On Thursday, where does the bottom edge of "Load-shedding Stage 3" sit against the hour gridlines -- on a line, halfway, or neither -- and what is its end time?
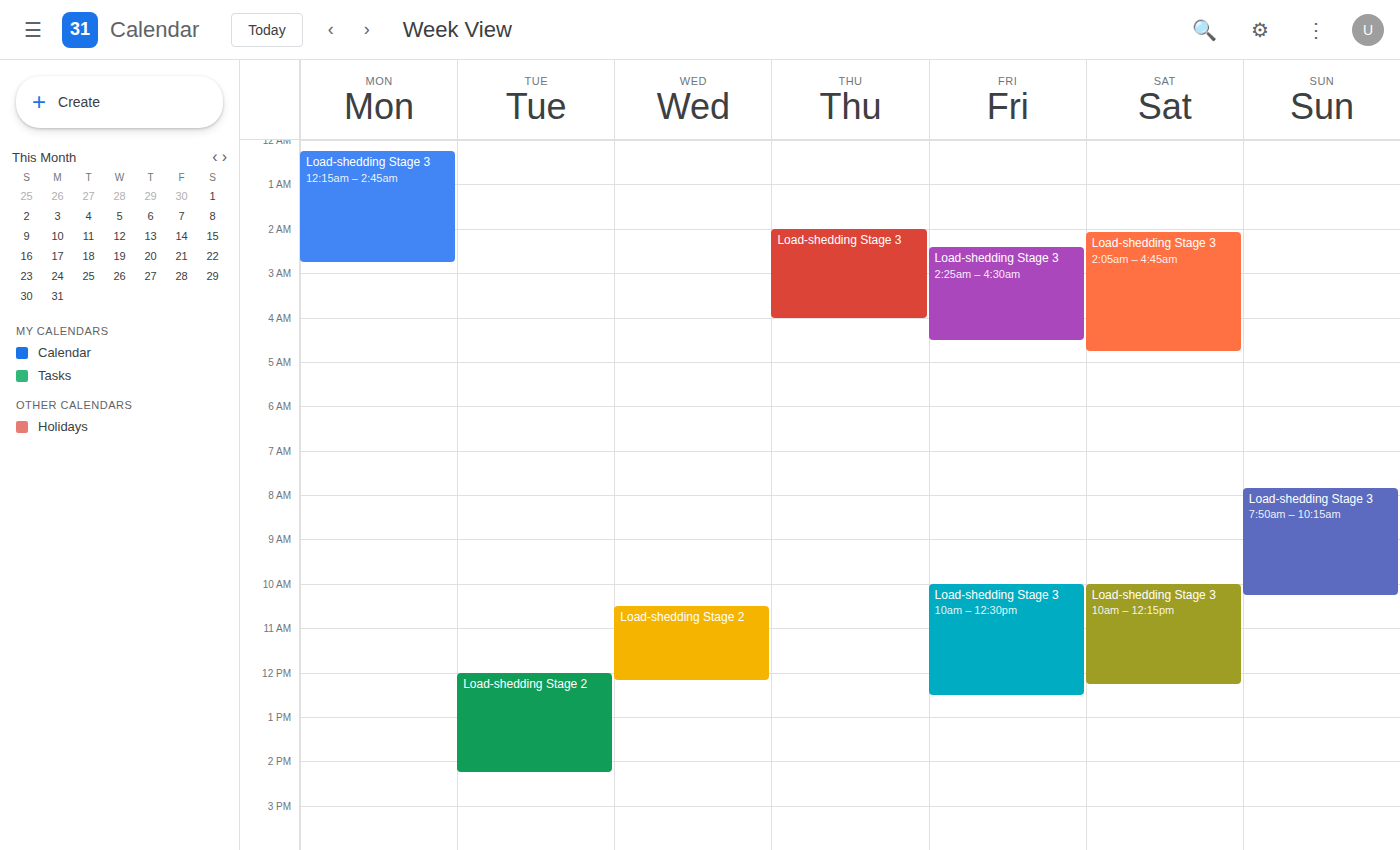
4:00 AM -- exactly on the 4 AM line.